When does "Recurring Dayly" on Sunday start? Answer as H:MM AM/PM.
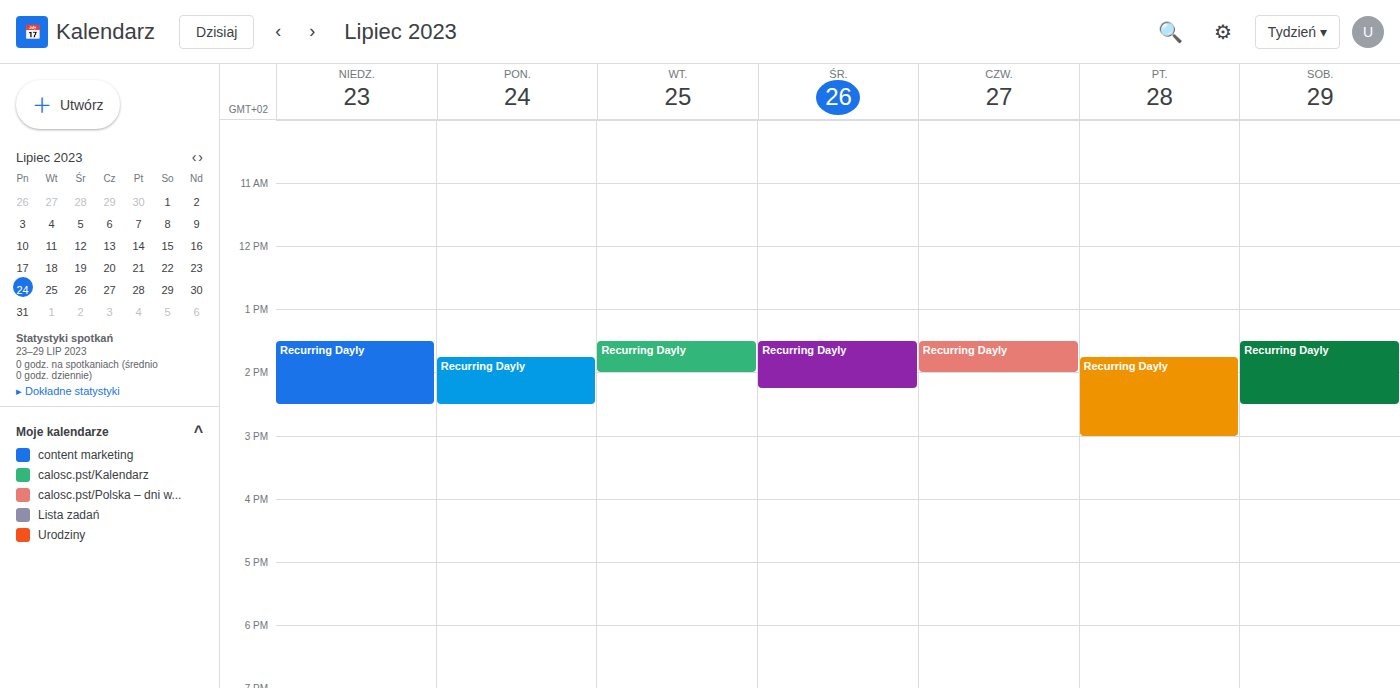
1:30 PM